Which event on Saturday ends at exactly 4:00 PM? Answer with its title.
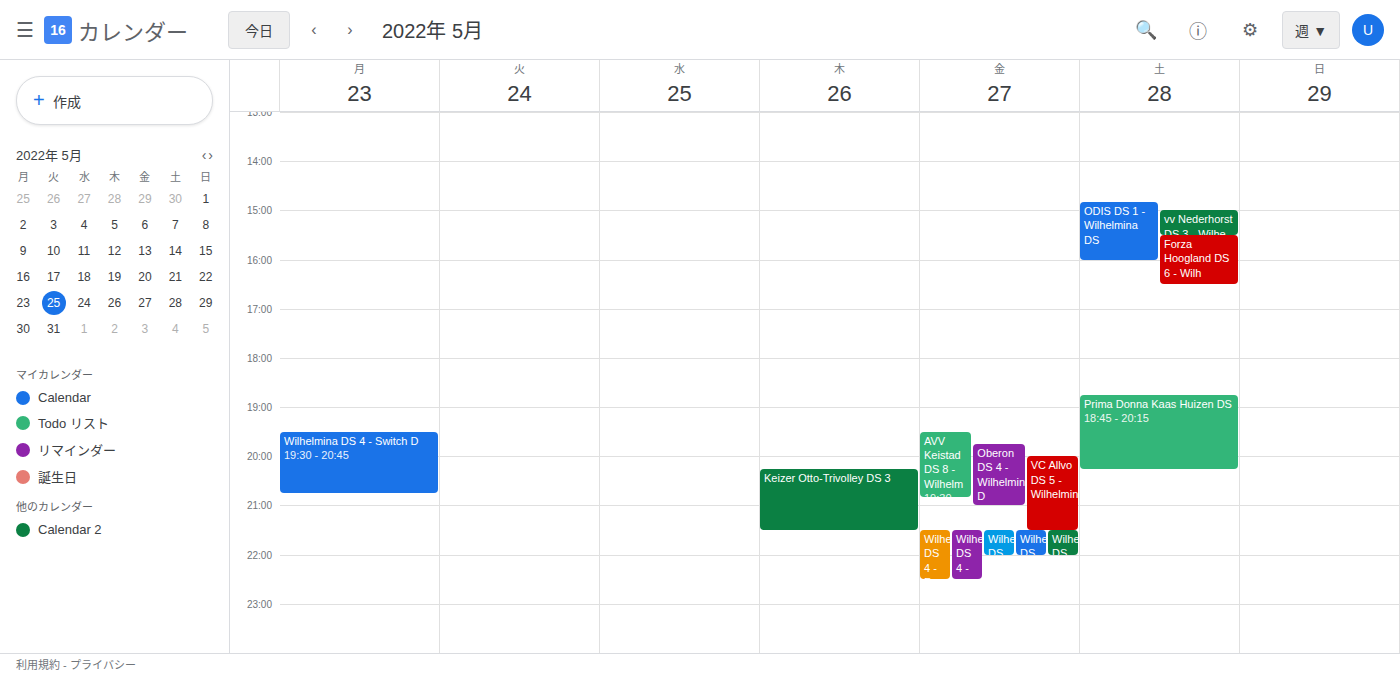
"ODIS DS 1 - Wilhelmina DS"